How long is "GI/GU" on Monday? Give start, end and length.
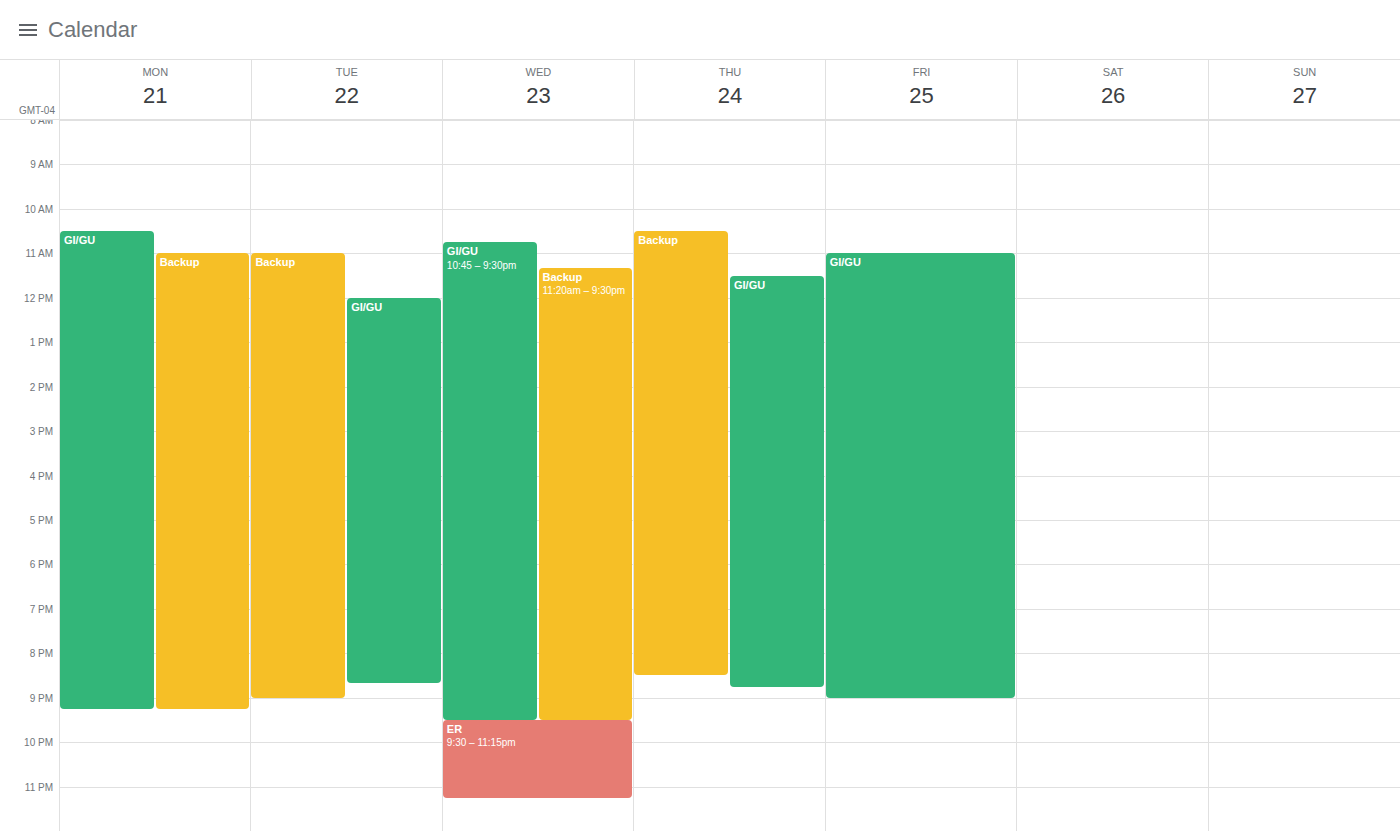
10:30 AM to 9:15 PM, 10 hours 45 minutes